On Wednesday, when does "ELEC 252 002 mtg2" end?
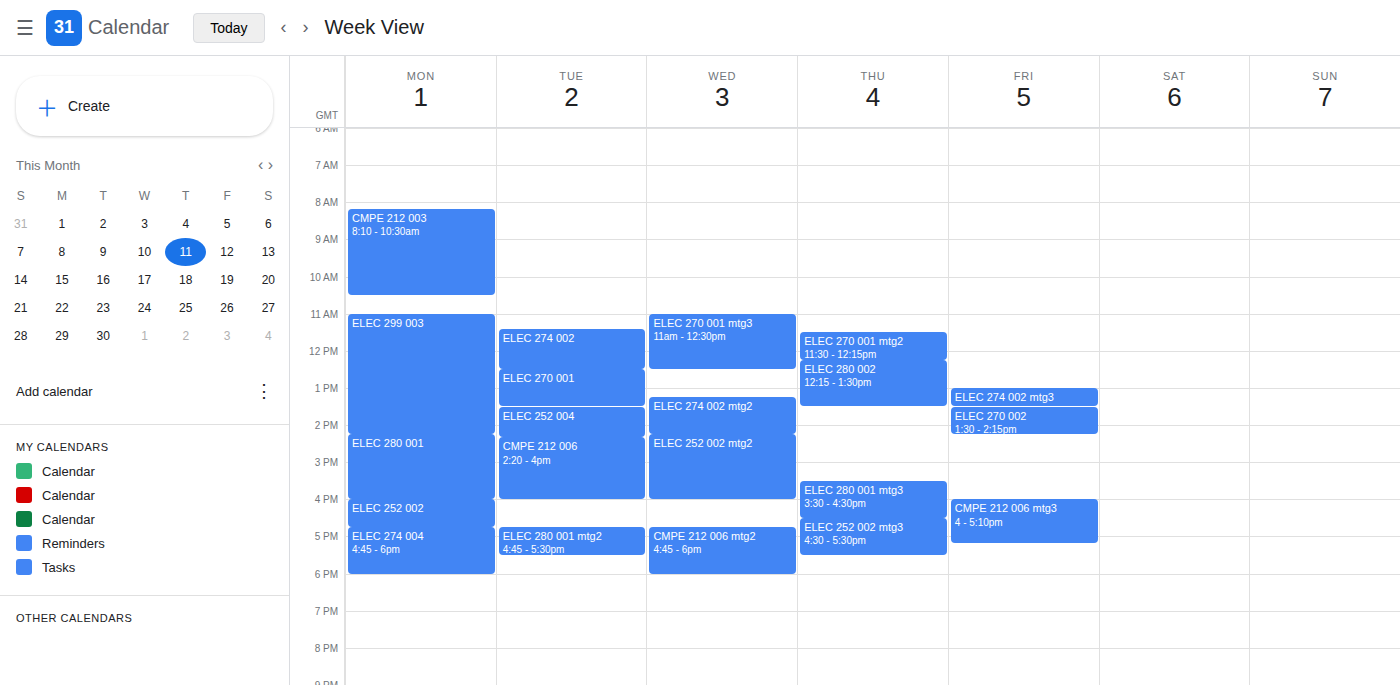
4:00 PM